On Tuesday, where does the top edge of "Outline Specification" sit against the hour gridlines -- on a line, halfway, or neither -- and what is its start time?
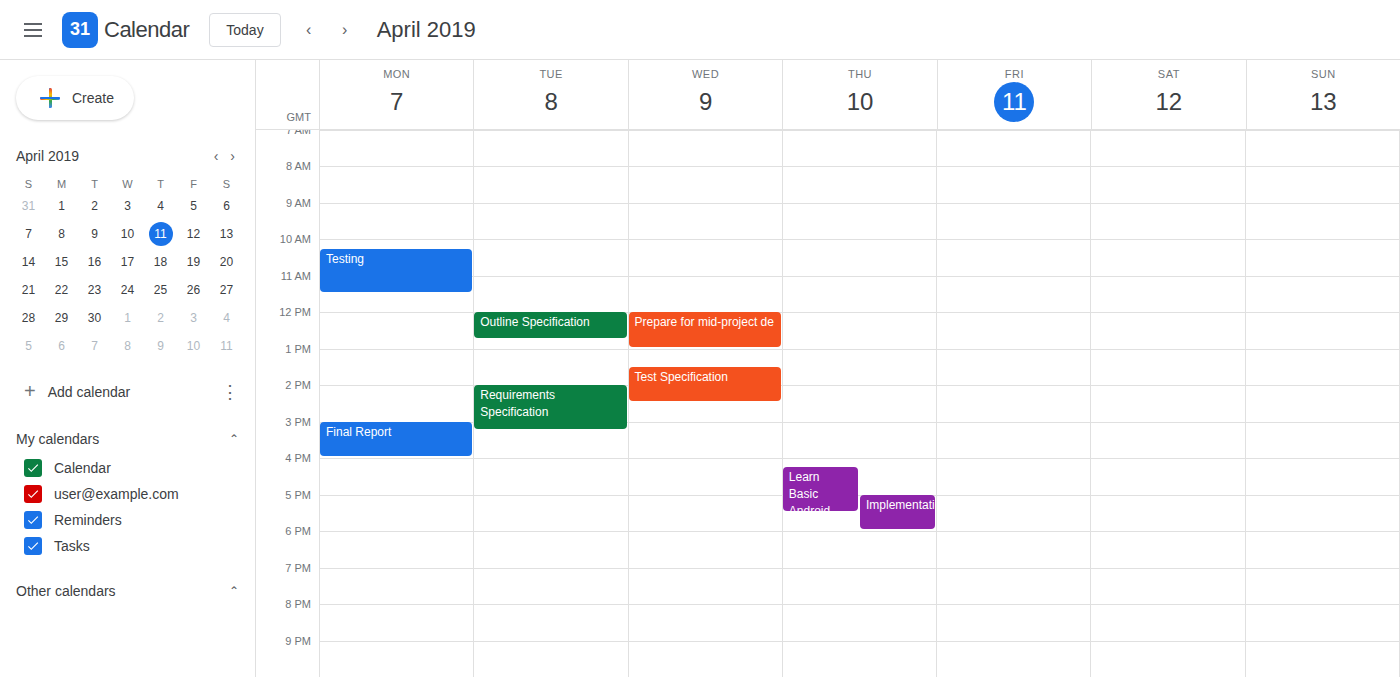
12:00 PM -- exactly on the 12 PM line.